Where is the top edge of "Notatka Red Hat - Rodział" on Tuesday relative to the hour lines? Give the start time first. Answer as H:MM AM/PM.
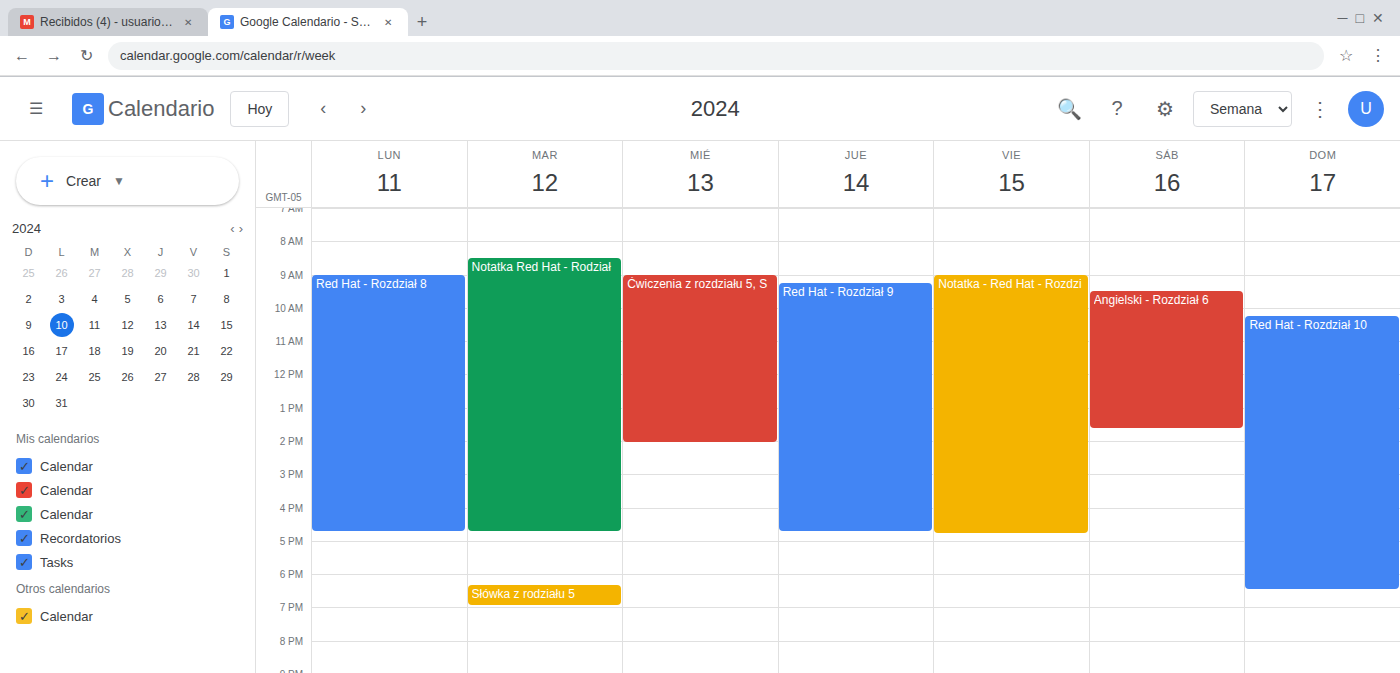
8:30 AM -- halfway between the 8 AM and 9 AM lines.